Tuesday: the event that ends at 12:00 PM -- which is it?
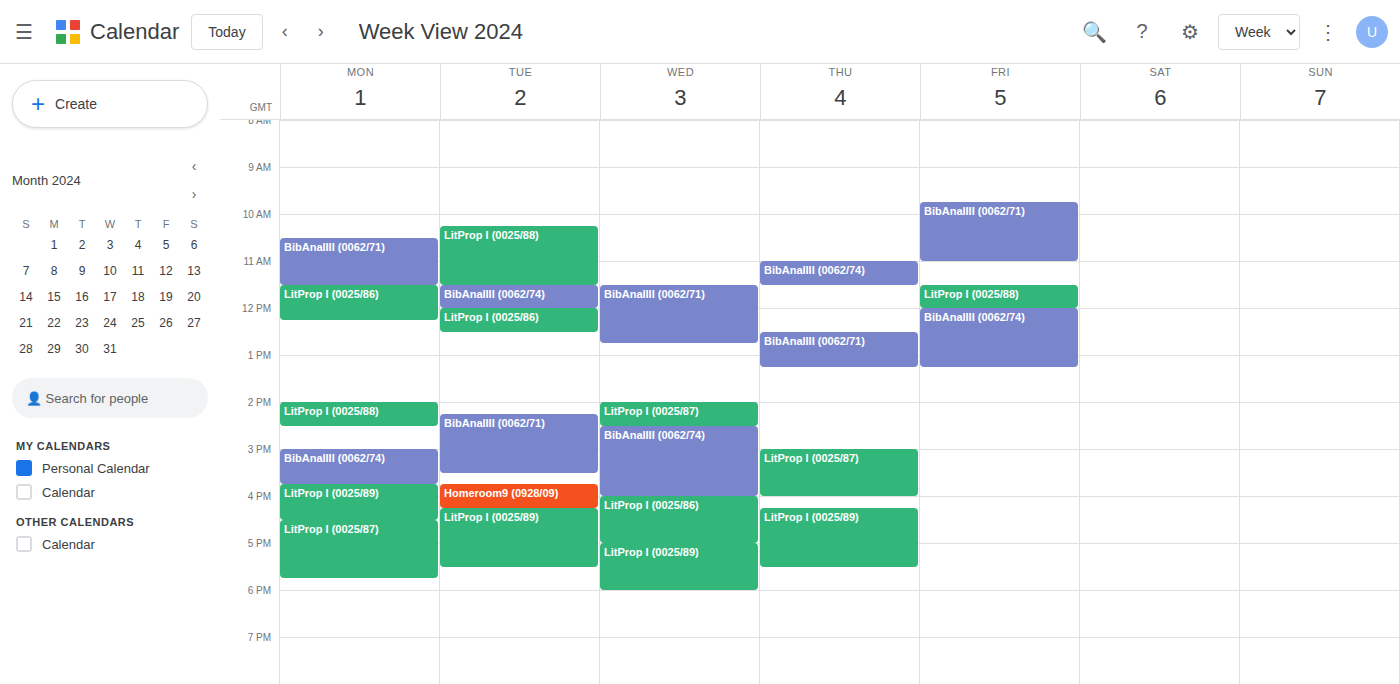
"BibAnalIII (0062/74)"